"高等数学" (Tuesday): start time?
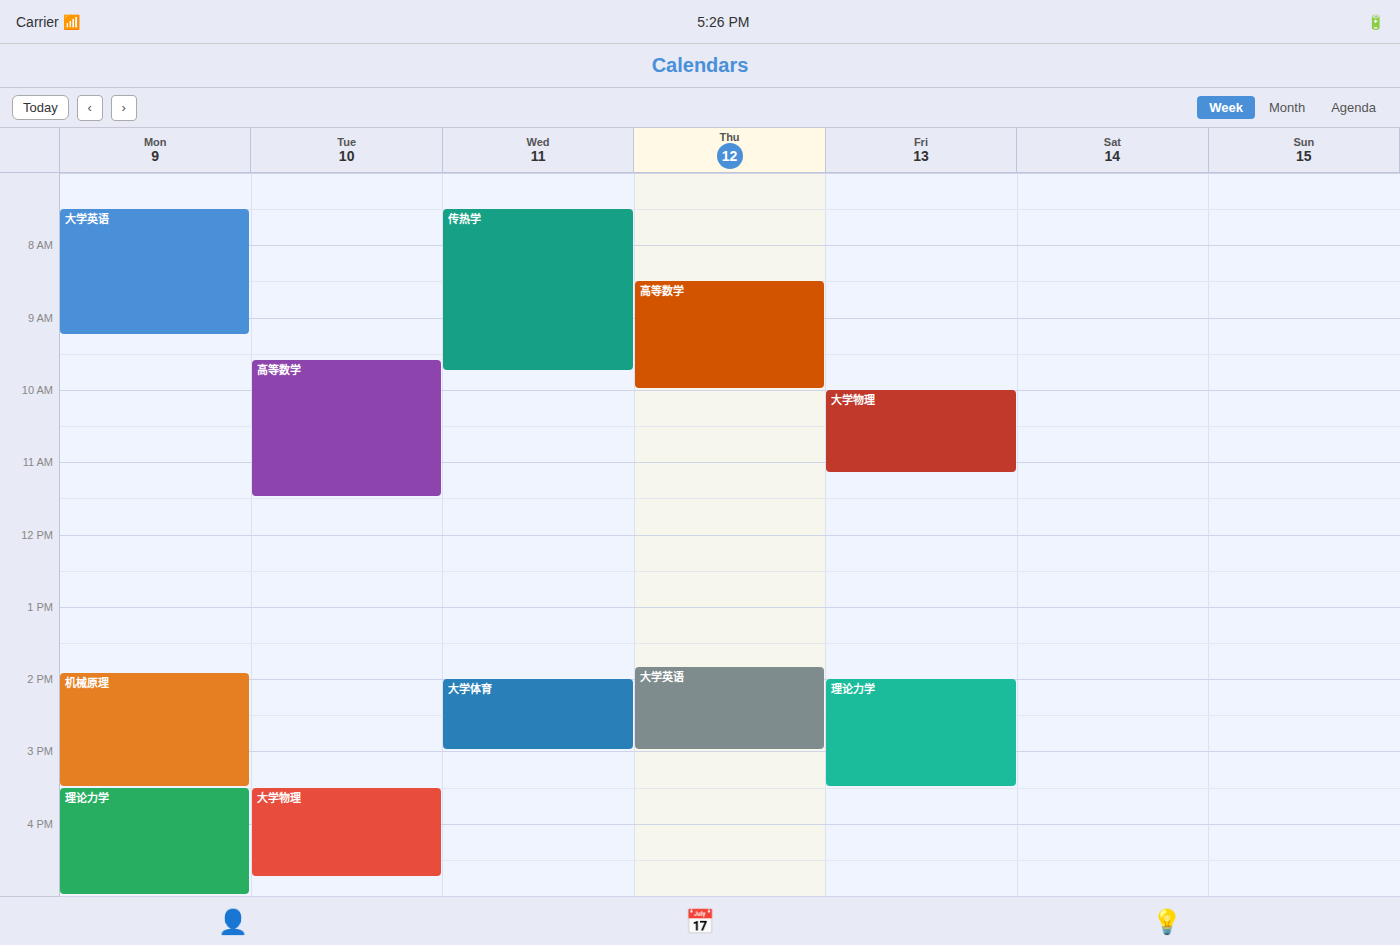
09:35